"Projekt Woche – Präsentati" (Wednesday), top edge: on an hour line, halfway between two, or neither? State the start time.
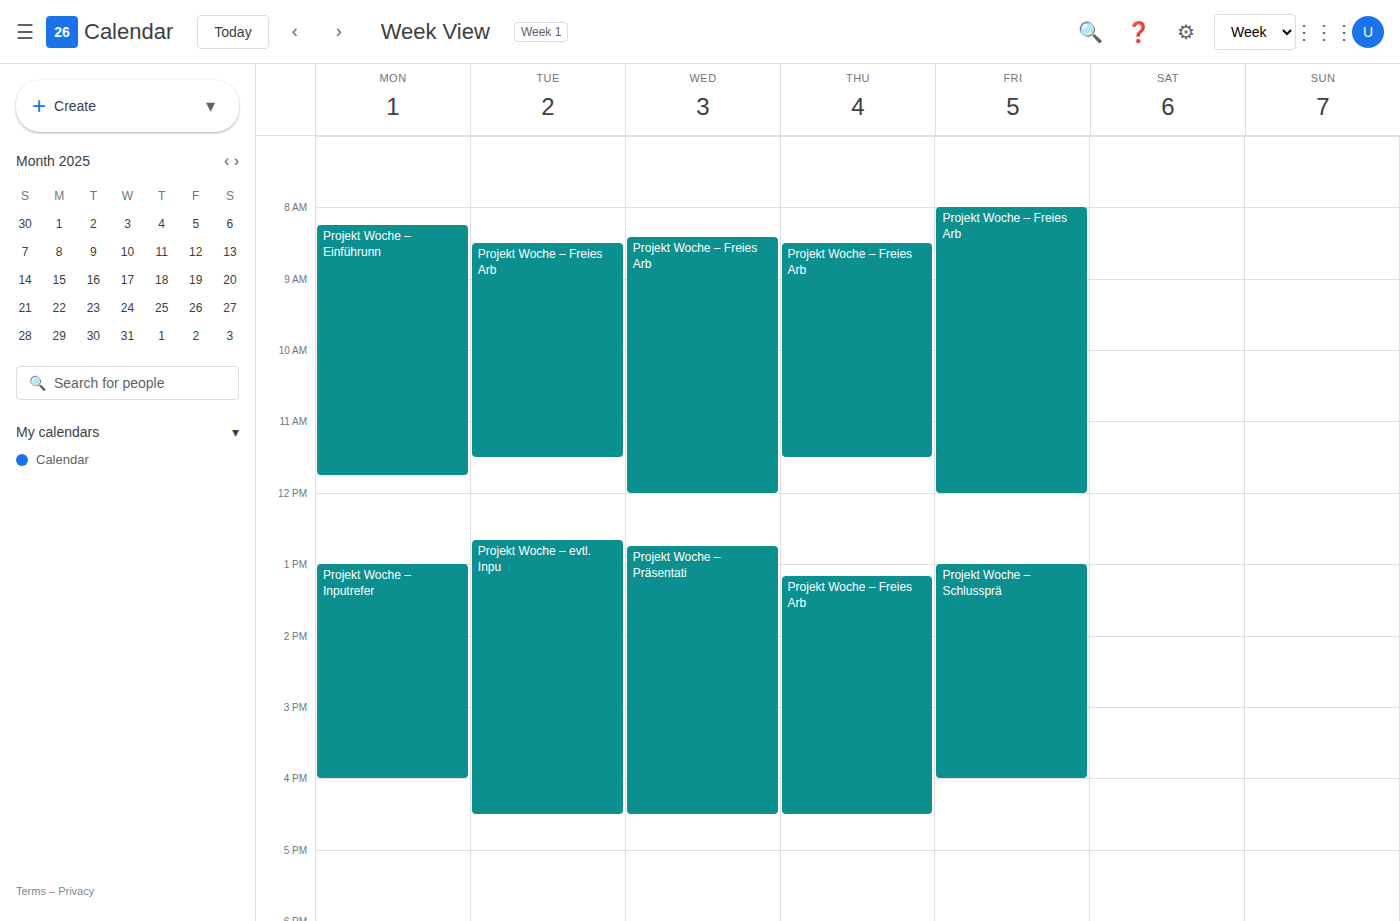
12:45 PM -- neither: three quarters of the way from the 12 PM line to the 1 PM line.